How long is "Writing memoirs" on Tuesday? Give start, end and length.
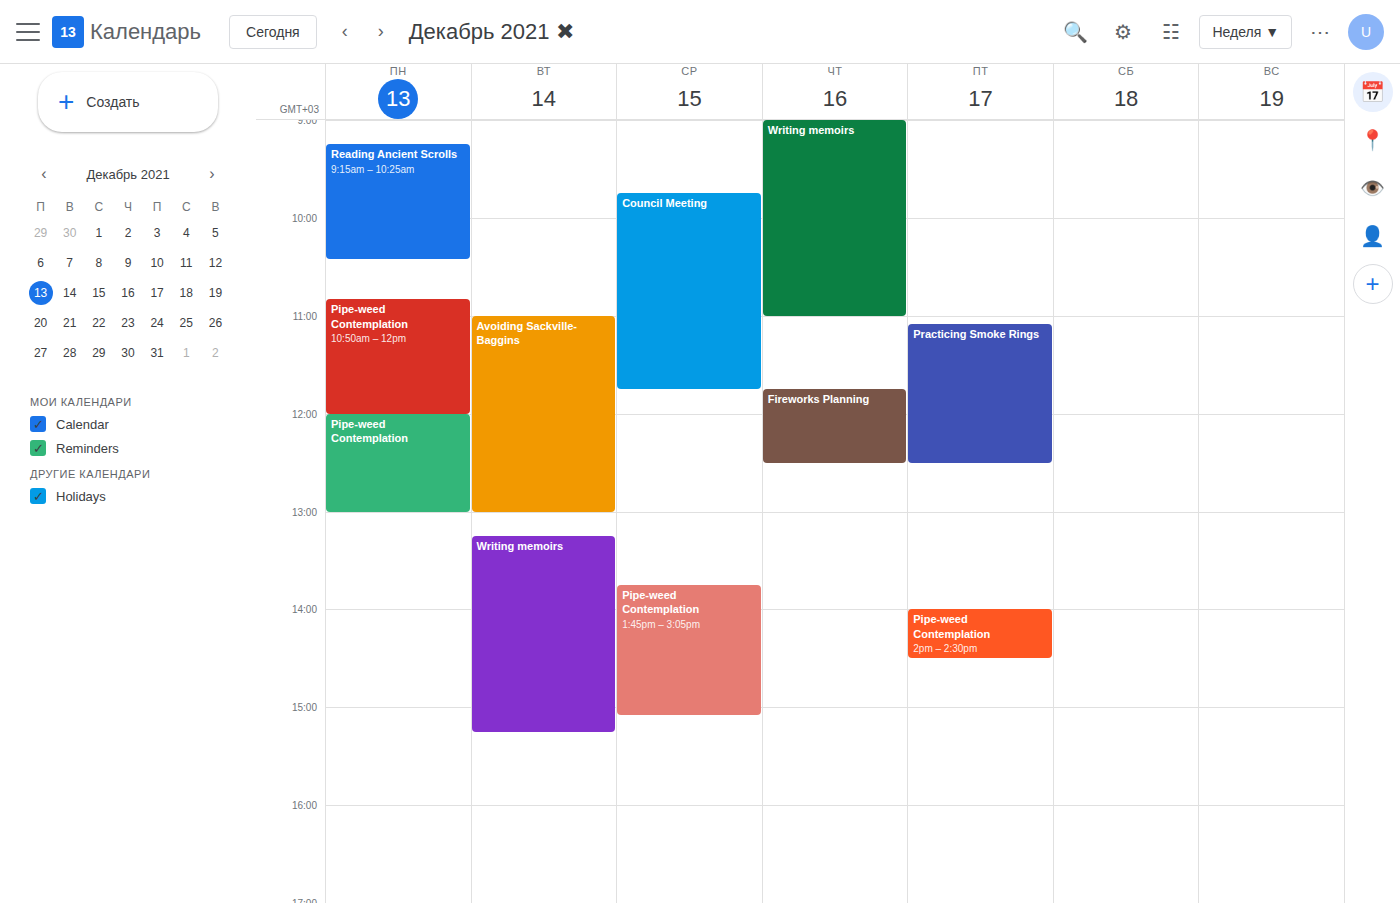
1:15 PM to 3:15 PM, 2 hours